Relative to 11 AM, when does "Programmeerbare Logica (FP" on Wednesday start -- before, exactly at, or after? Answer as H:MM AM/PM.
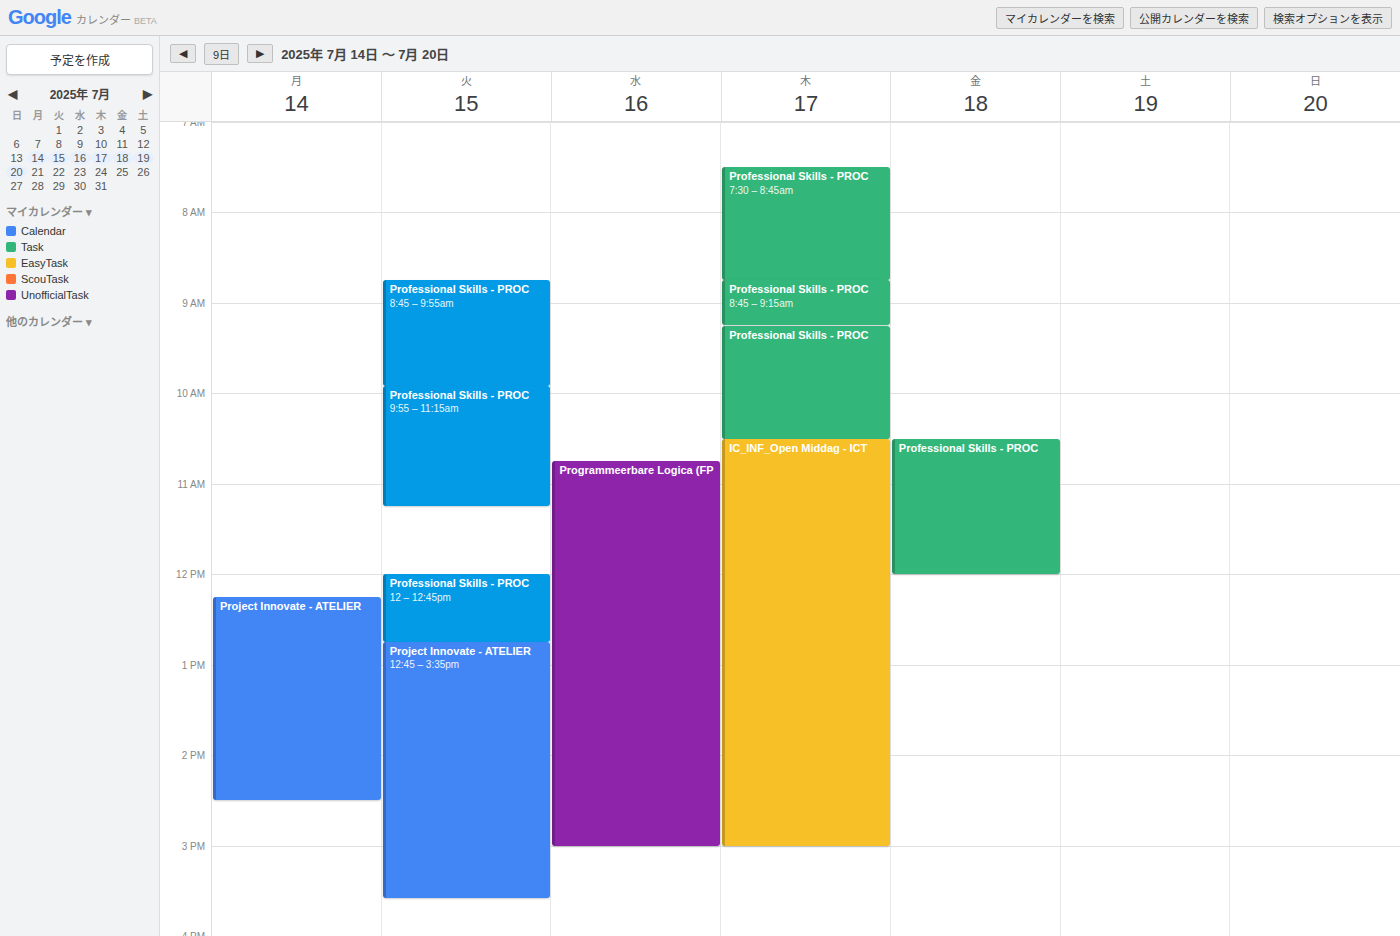
10:45 AM -- before 11 AM, 15 minutes above the 11 AM line.